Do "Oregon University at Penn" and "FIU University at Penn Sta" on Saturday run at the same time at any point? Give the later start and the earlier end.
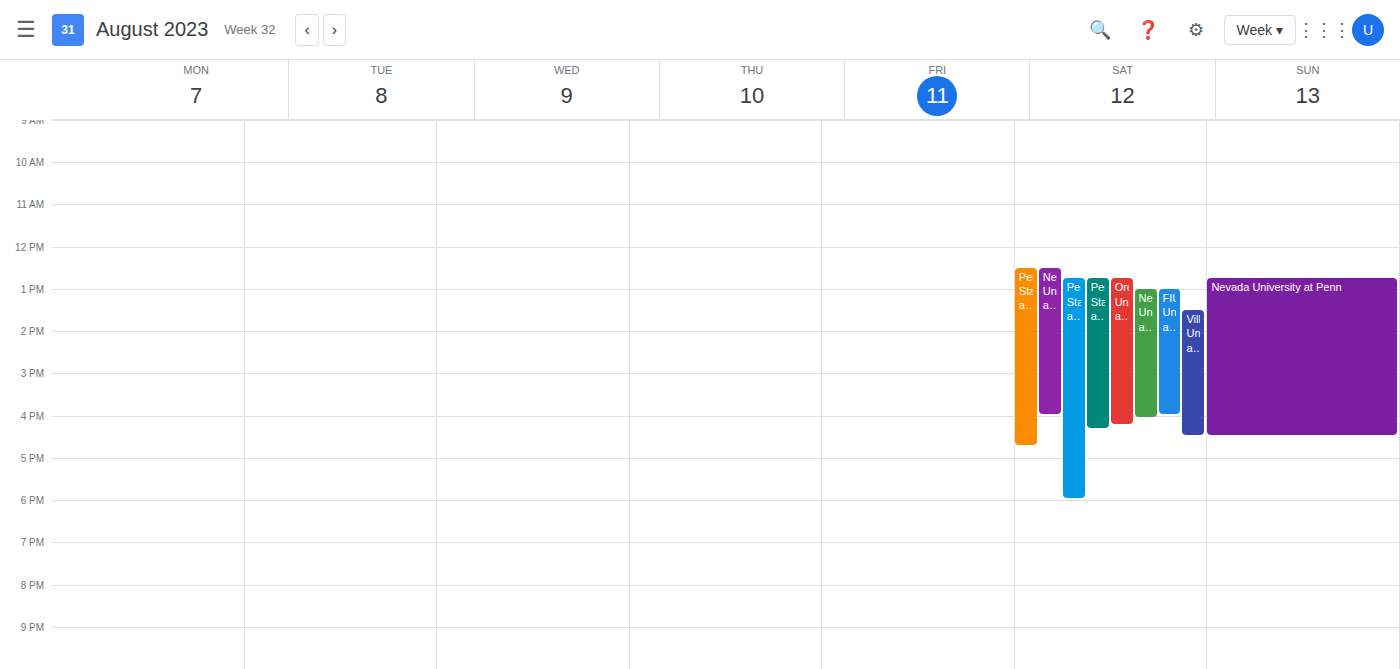
"FIU University at Penn Sta" runs 1:00 PM to 4:00 PM, inside "Oregon University at Penn" -- they overlap.